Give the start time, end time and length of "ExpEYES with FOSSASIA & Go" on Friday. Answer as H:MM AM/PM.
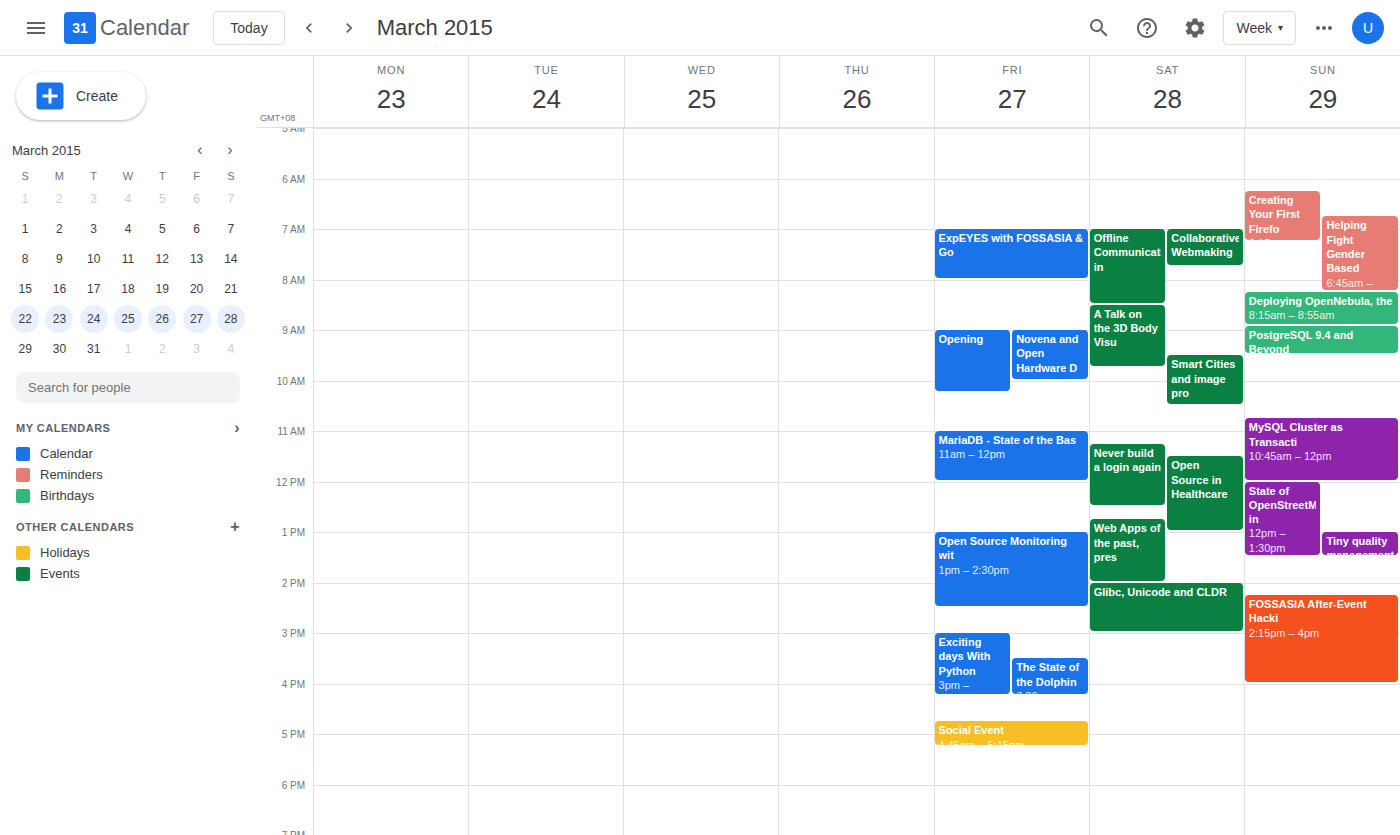
7:00 AM to 8:00 AM, 1 hour